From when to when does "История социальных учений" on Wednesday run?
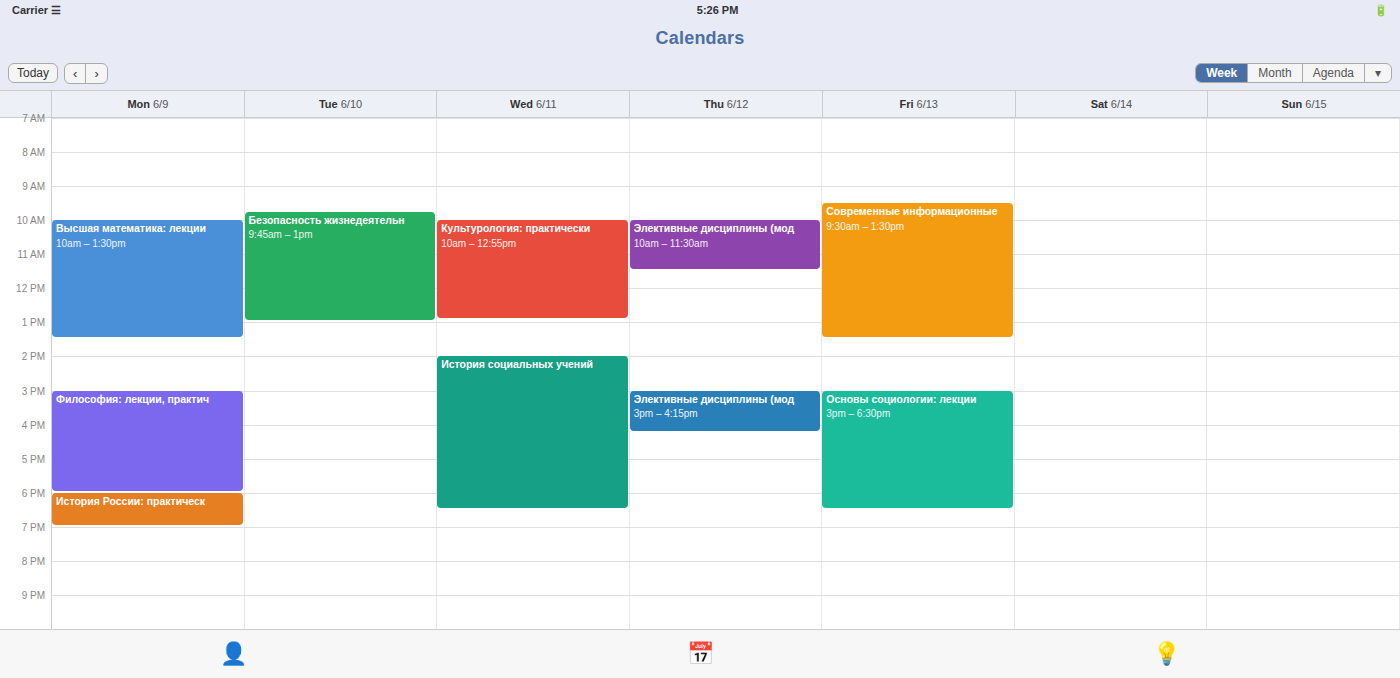
2:00 PM to 6:30 PM